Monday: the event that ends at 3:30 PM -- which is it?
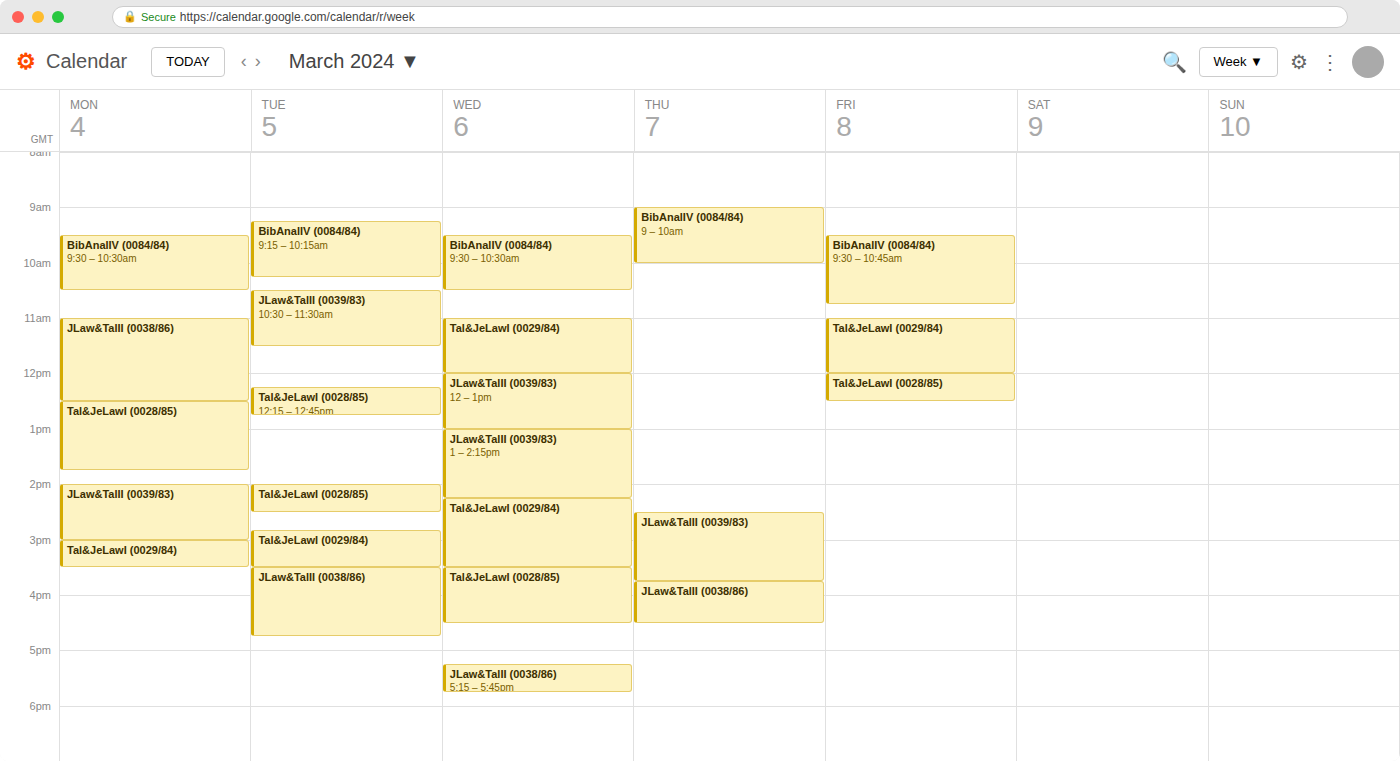
"Tal&JeLawI (0029/84)"